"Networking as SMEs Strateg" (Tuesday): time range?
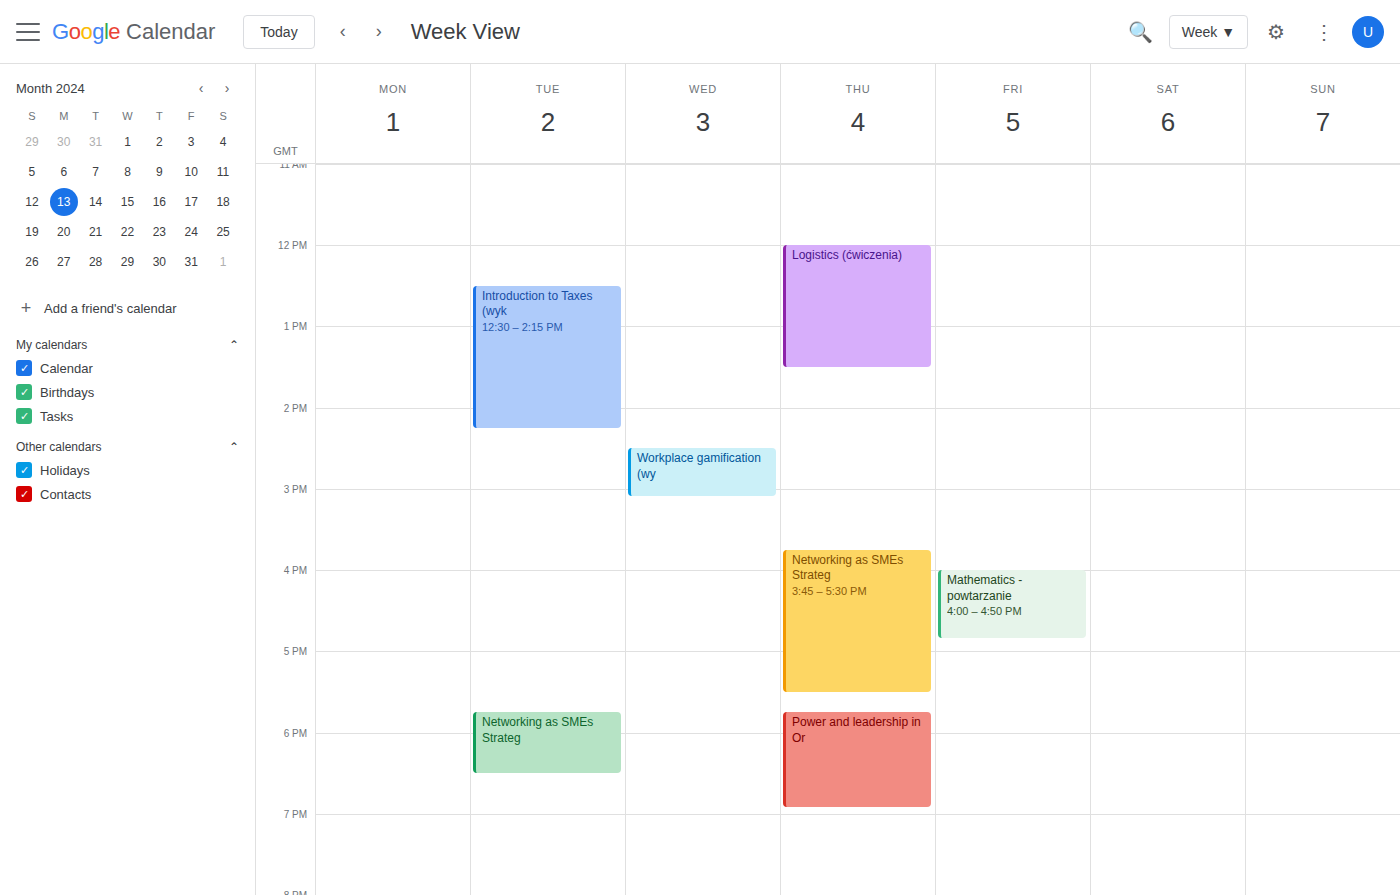
17:45 to 18:30